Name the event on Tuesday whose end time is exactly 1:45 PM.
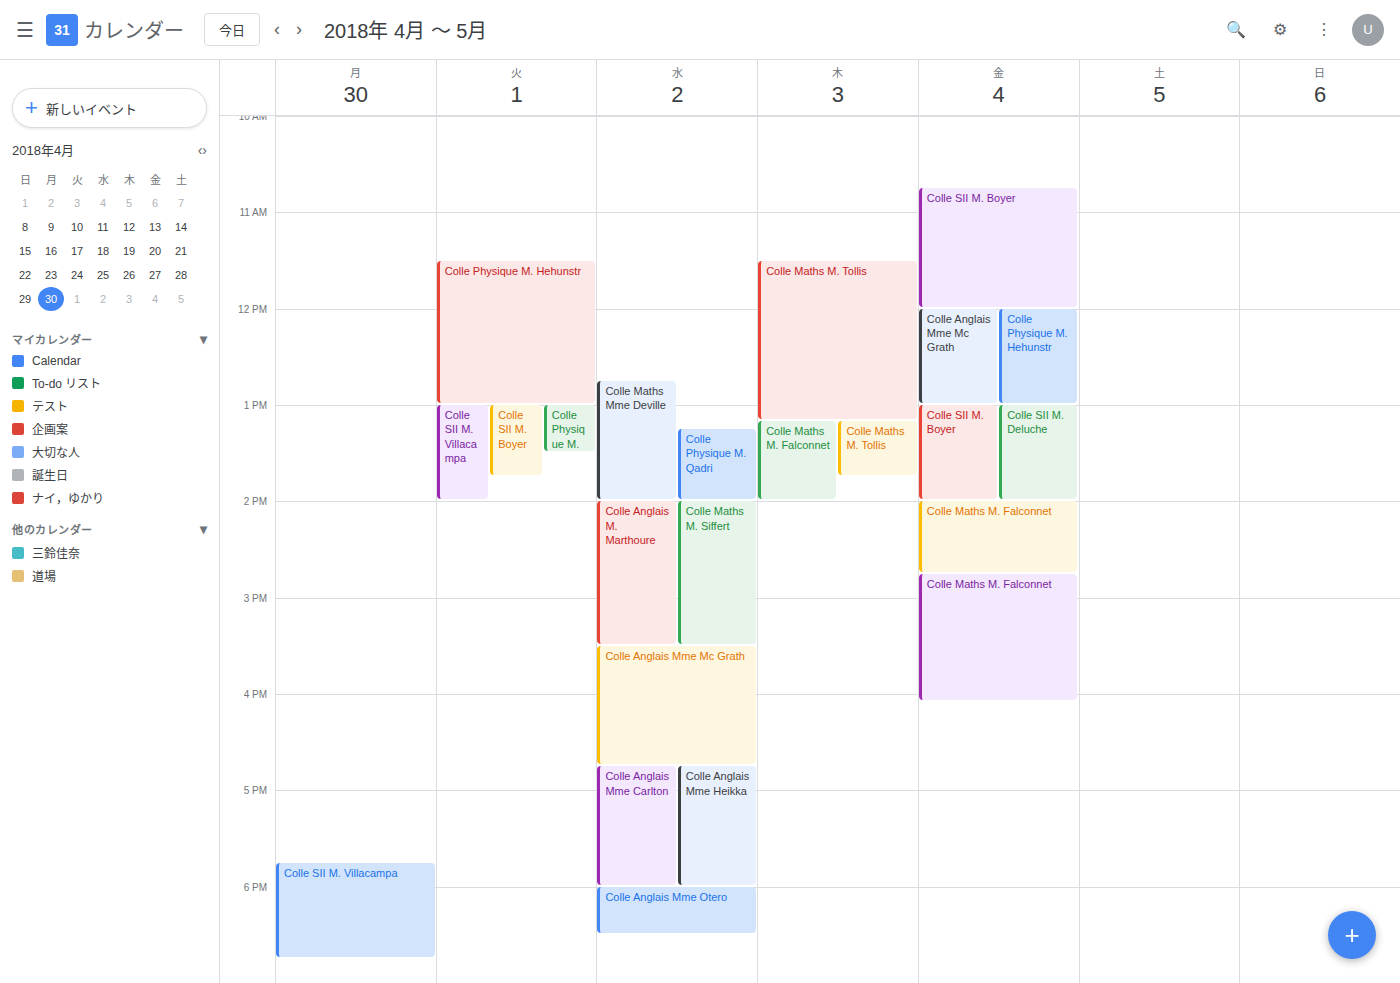
"Colle SII M. Boyer"